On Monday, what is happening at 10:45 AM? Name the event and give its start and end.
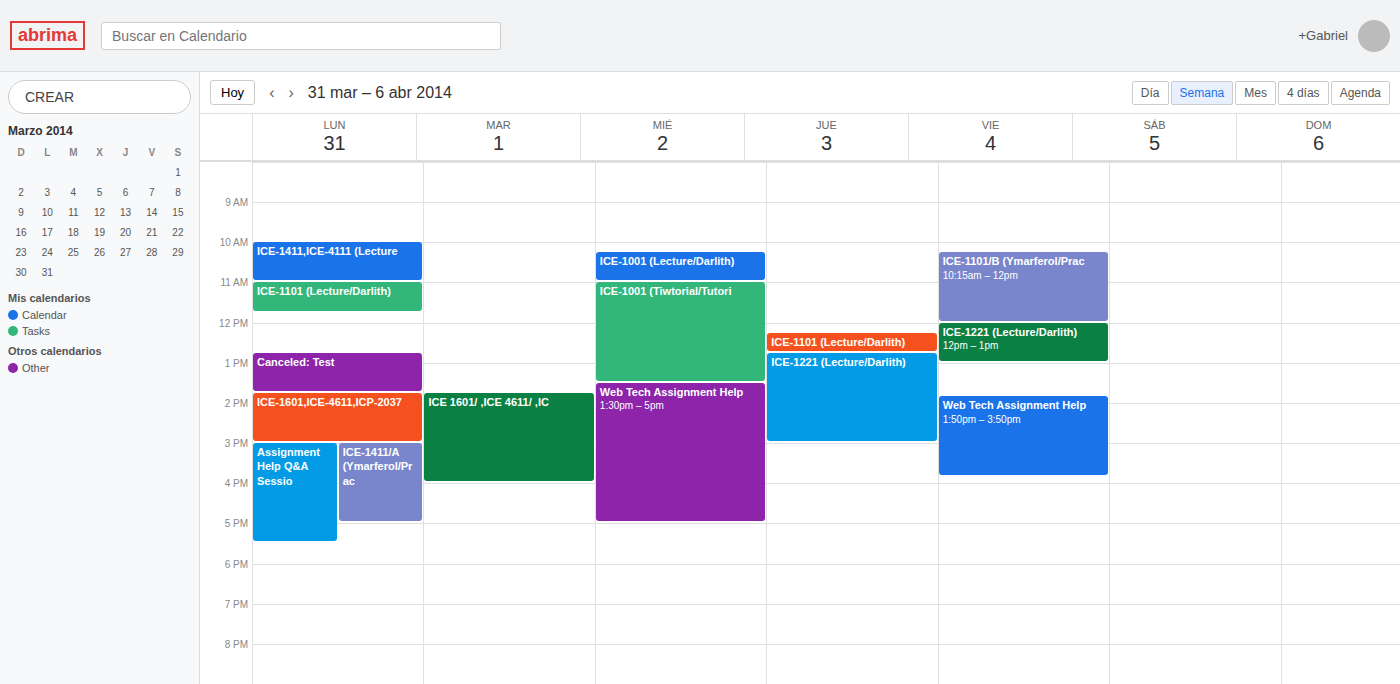
"ICE-1411,ICE-4111 (Lecture", 10:00 AM to 11:00 AM